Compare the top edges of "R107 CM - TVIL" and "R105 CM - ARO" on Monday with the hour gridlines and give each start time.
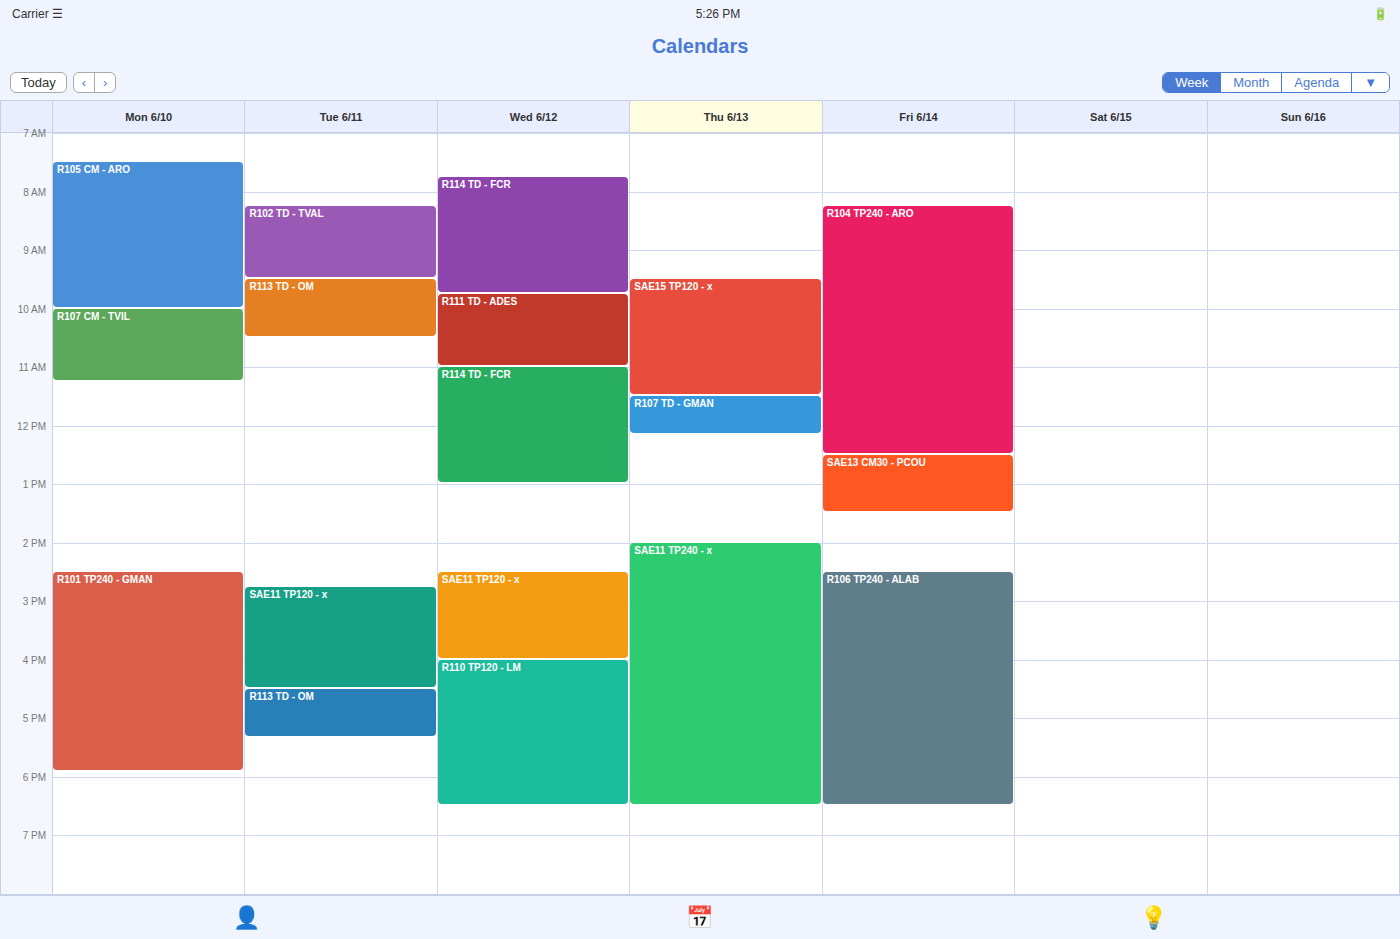
"R107 CM - TVIL": 10:00 AM, exactly on the 10 AM line. "R105 CM - ARO": 7:30 AM, halfway between the 7 AM and 8 AM lines.